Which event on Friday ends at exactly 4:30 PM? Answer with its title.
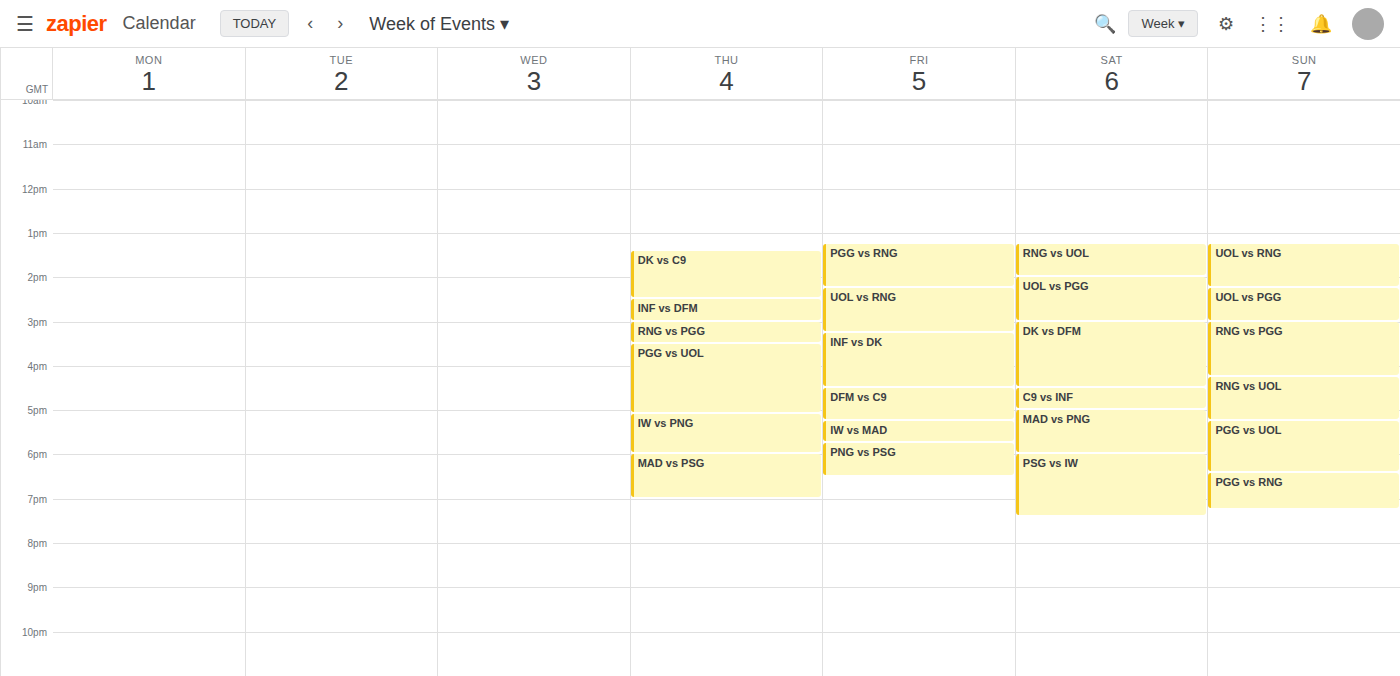
"INF vs DK"